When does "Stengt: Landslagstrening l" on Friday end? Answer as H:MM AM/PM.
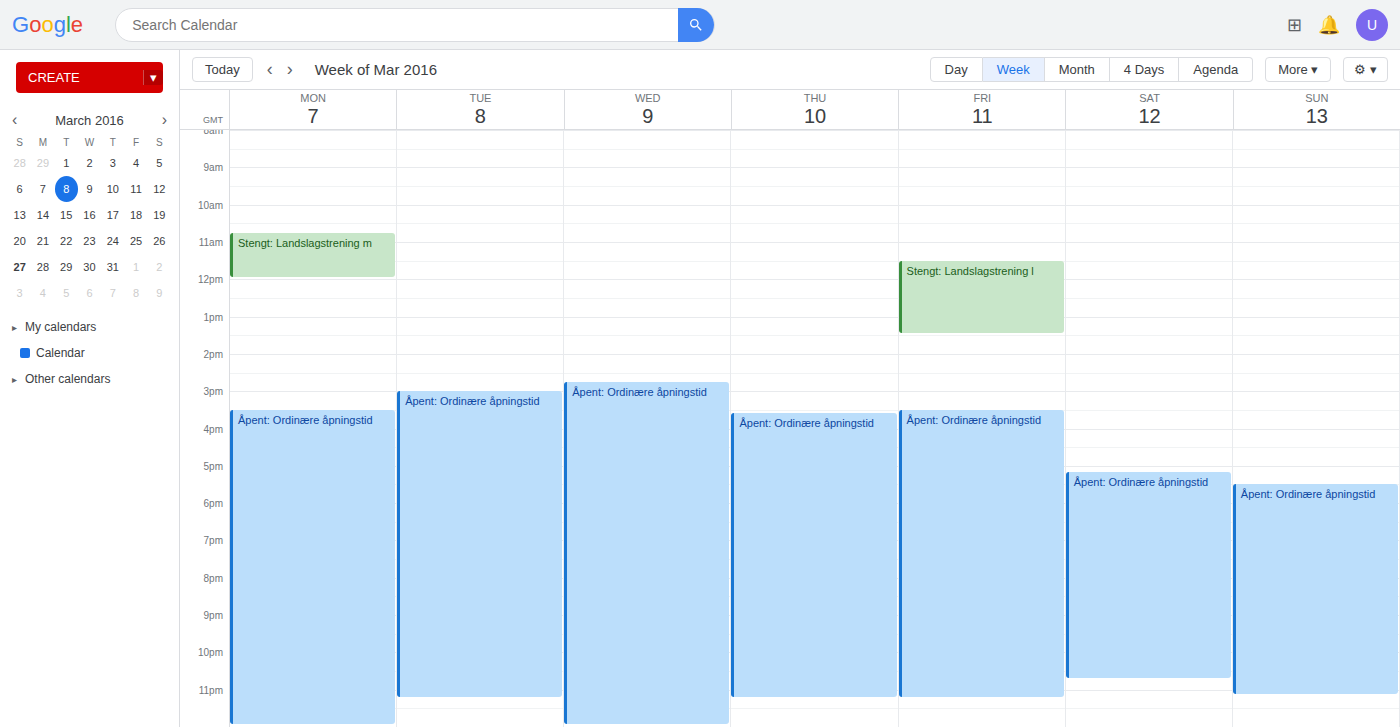
1:30 PM